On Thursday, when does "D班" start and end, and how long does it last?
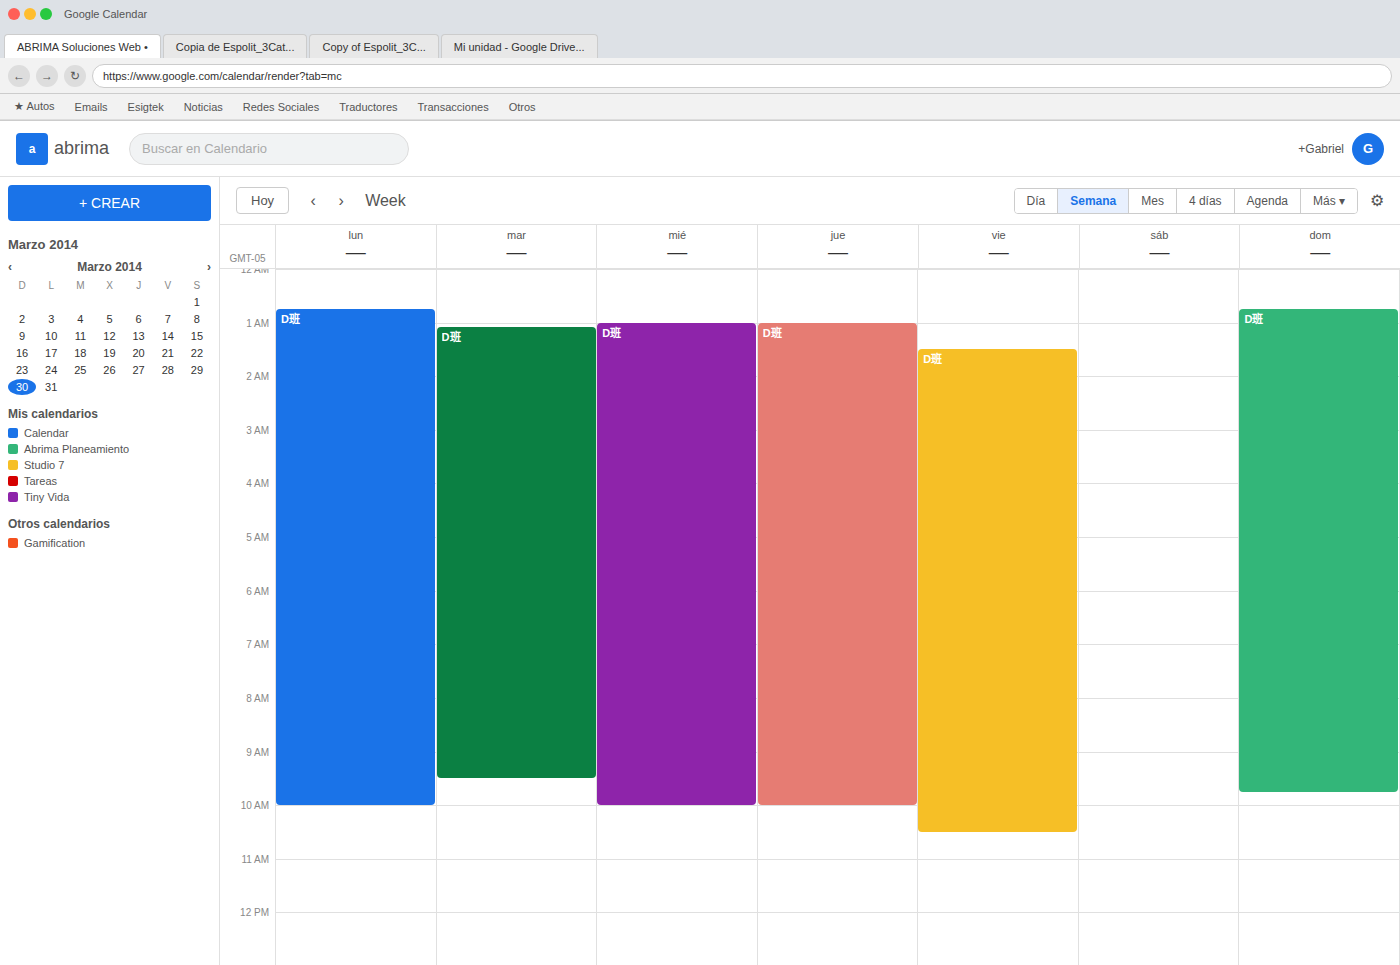
1:00 AM to 10:00 AM, 9 hours